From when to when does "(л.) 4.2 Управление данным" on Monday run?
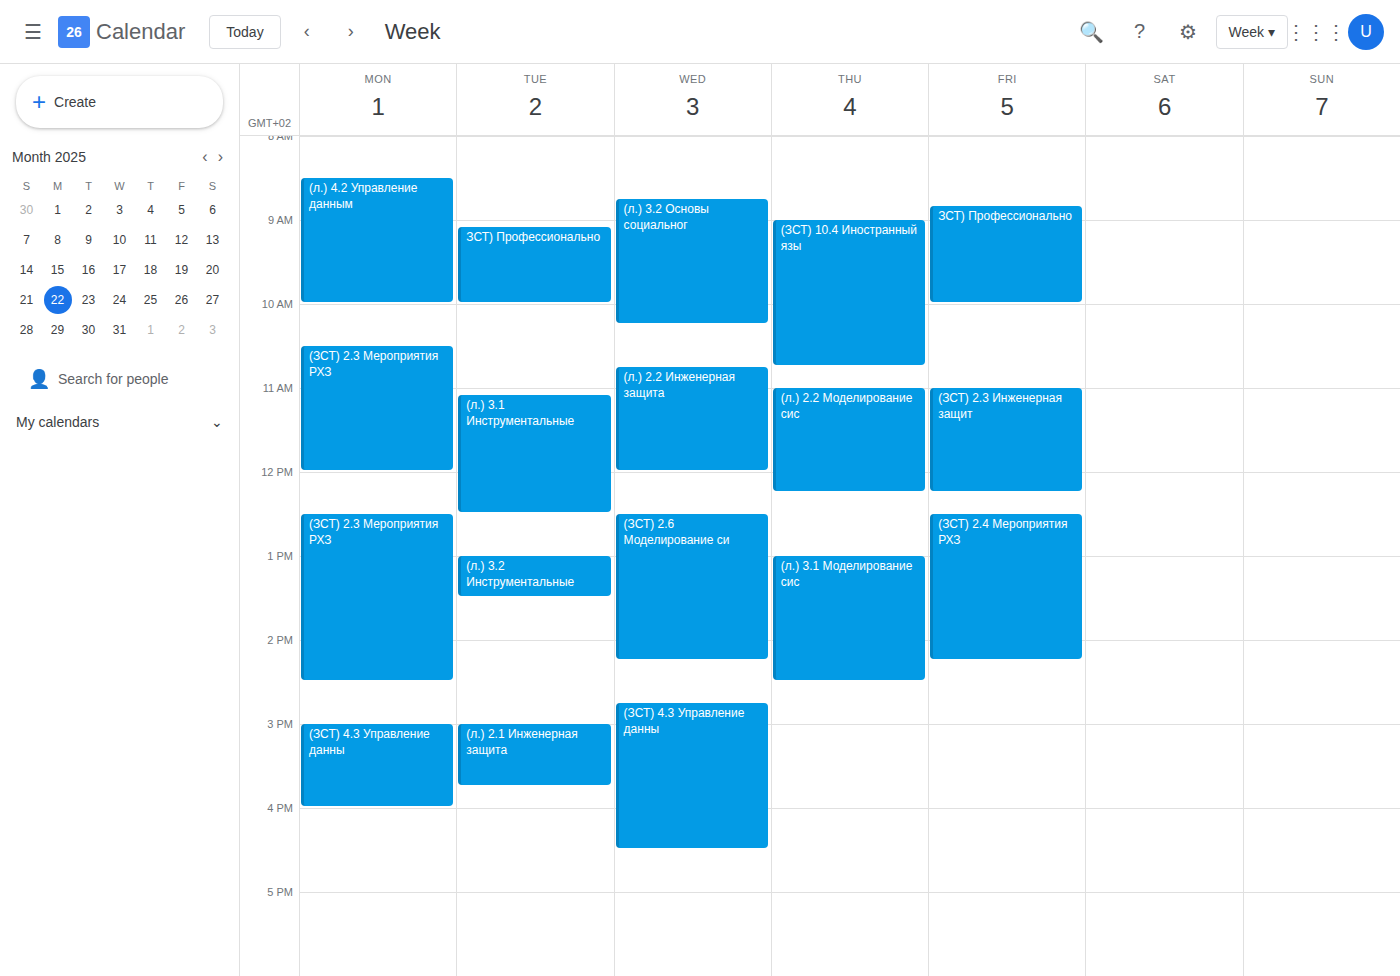
08:30 to 10:00